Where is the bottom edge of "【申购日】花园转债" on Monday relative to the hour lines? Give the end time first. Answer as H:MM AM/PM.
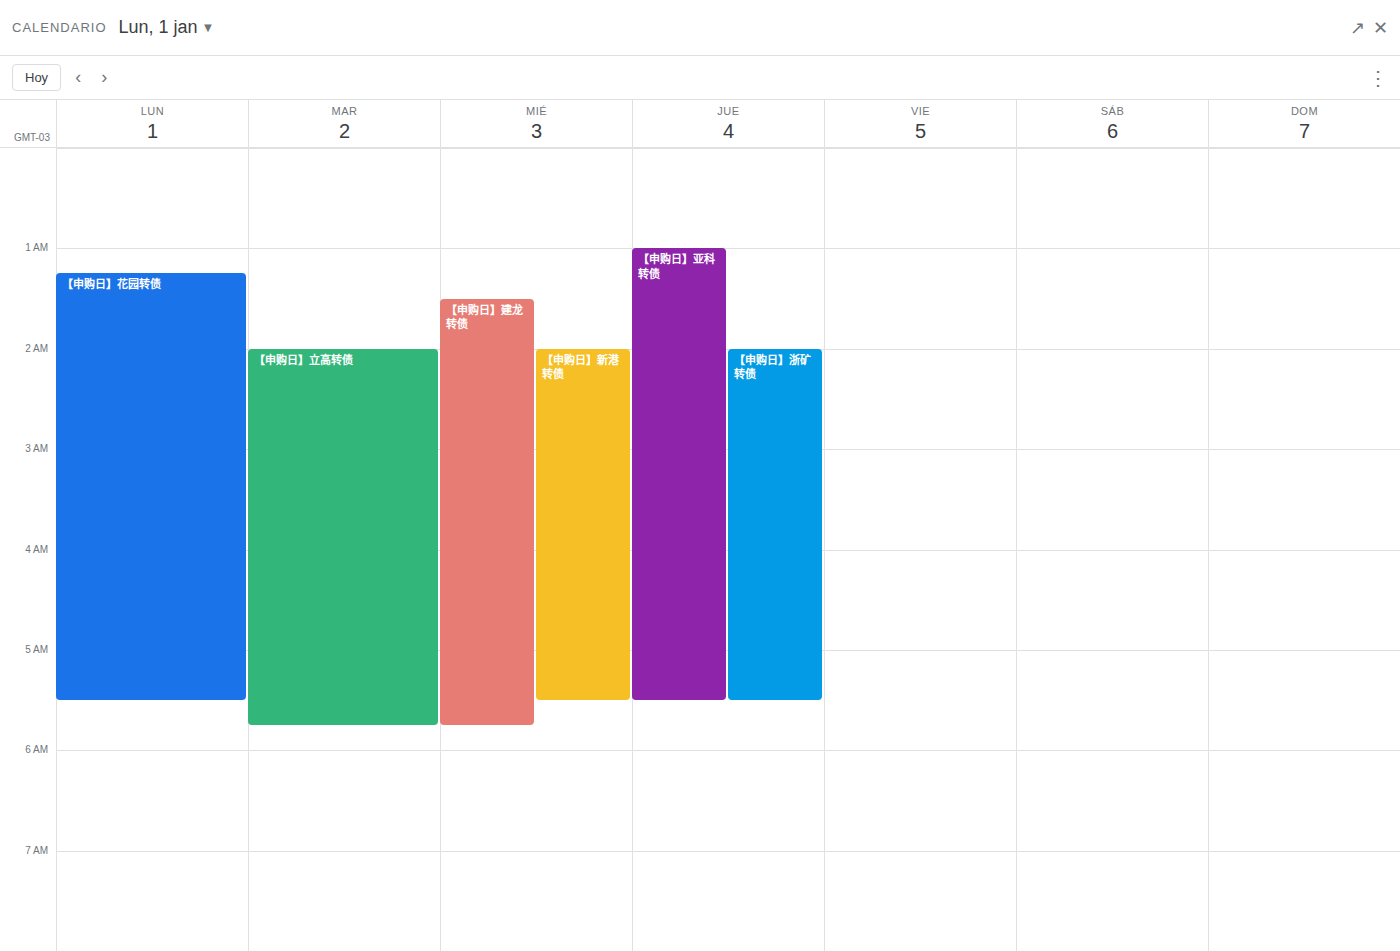
5:30 AM -- halfway between the 5 AM and 6 AM lines.